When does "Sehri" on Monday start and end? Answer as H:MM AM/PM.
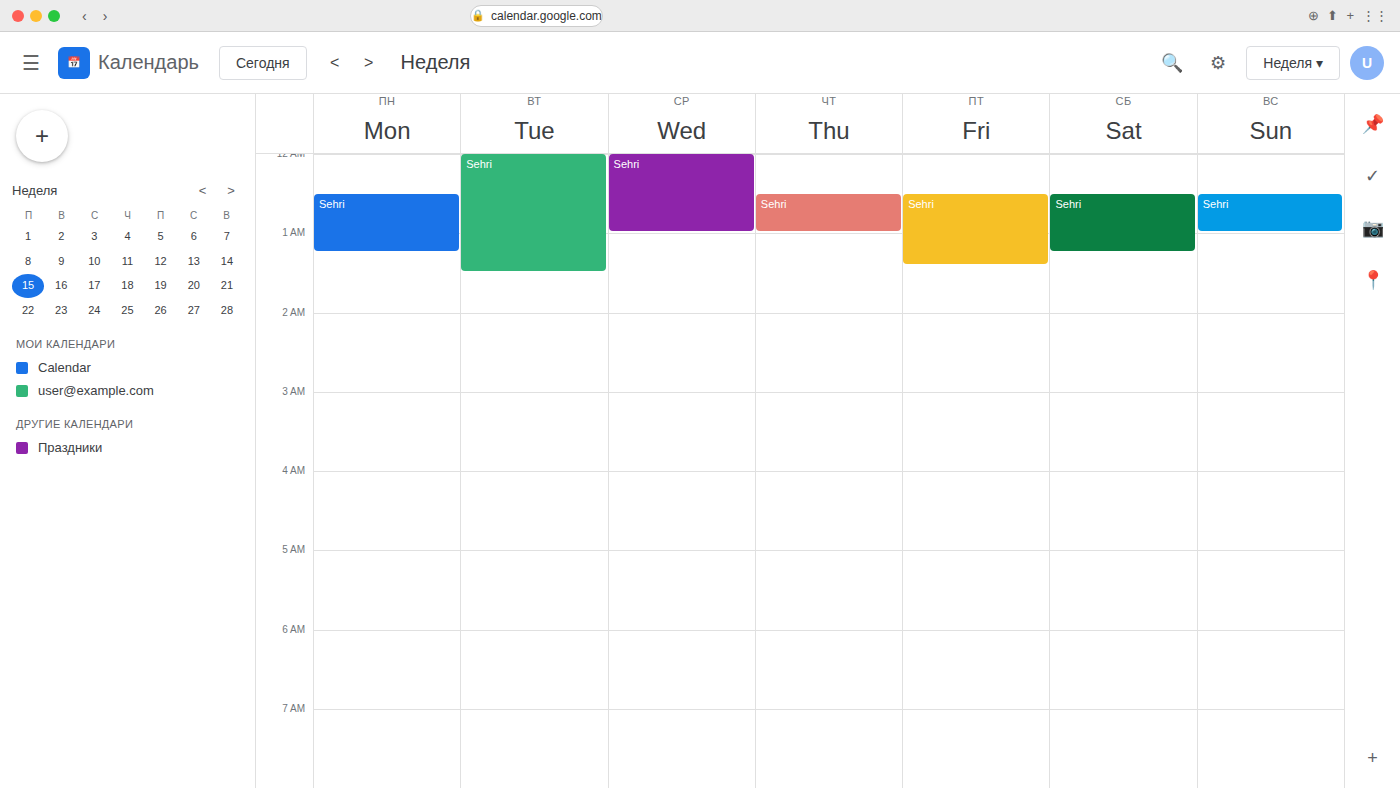
12:30 AM to 1:15 AM